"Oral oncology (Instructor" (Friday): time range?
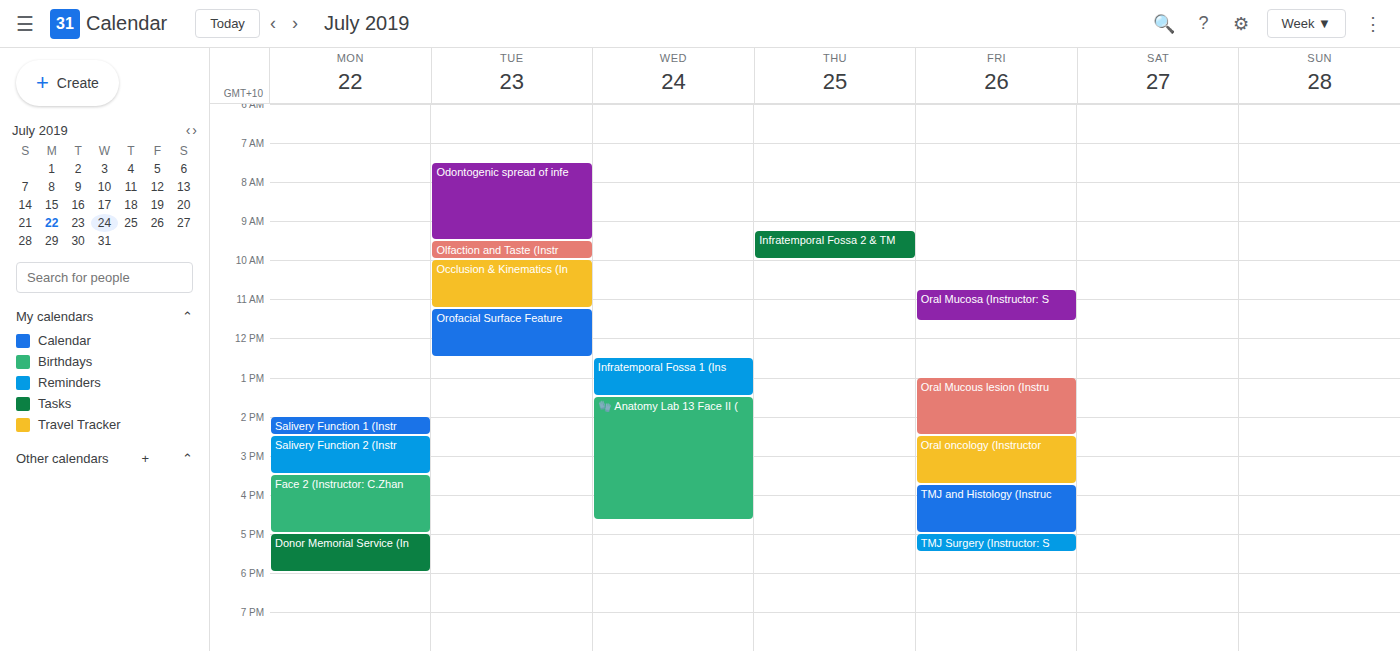
2:30 PM to 3:45 PM